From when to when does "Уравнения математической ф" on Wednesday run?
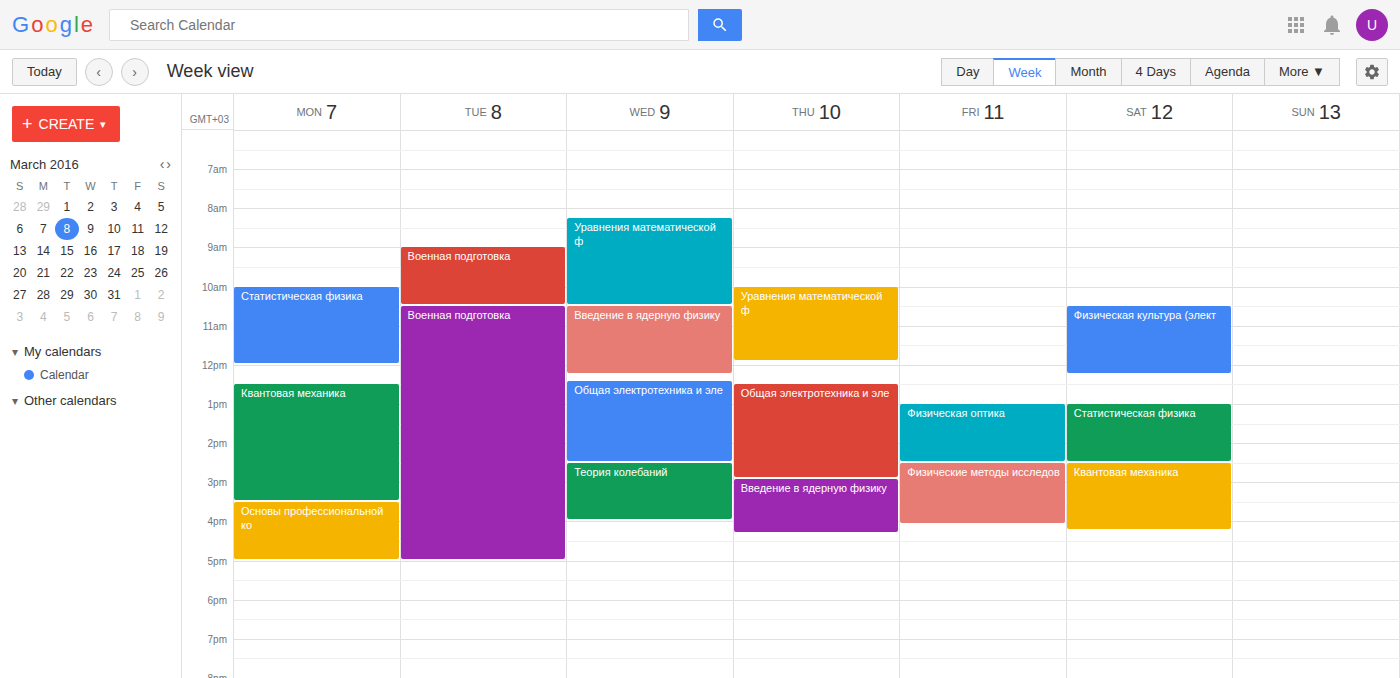
8:15 AM to 10:30 AM